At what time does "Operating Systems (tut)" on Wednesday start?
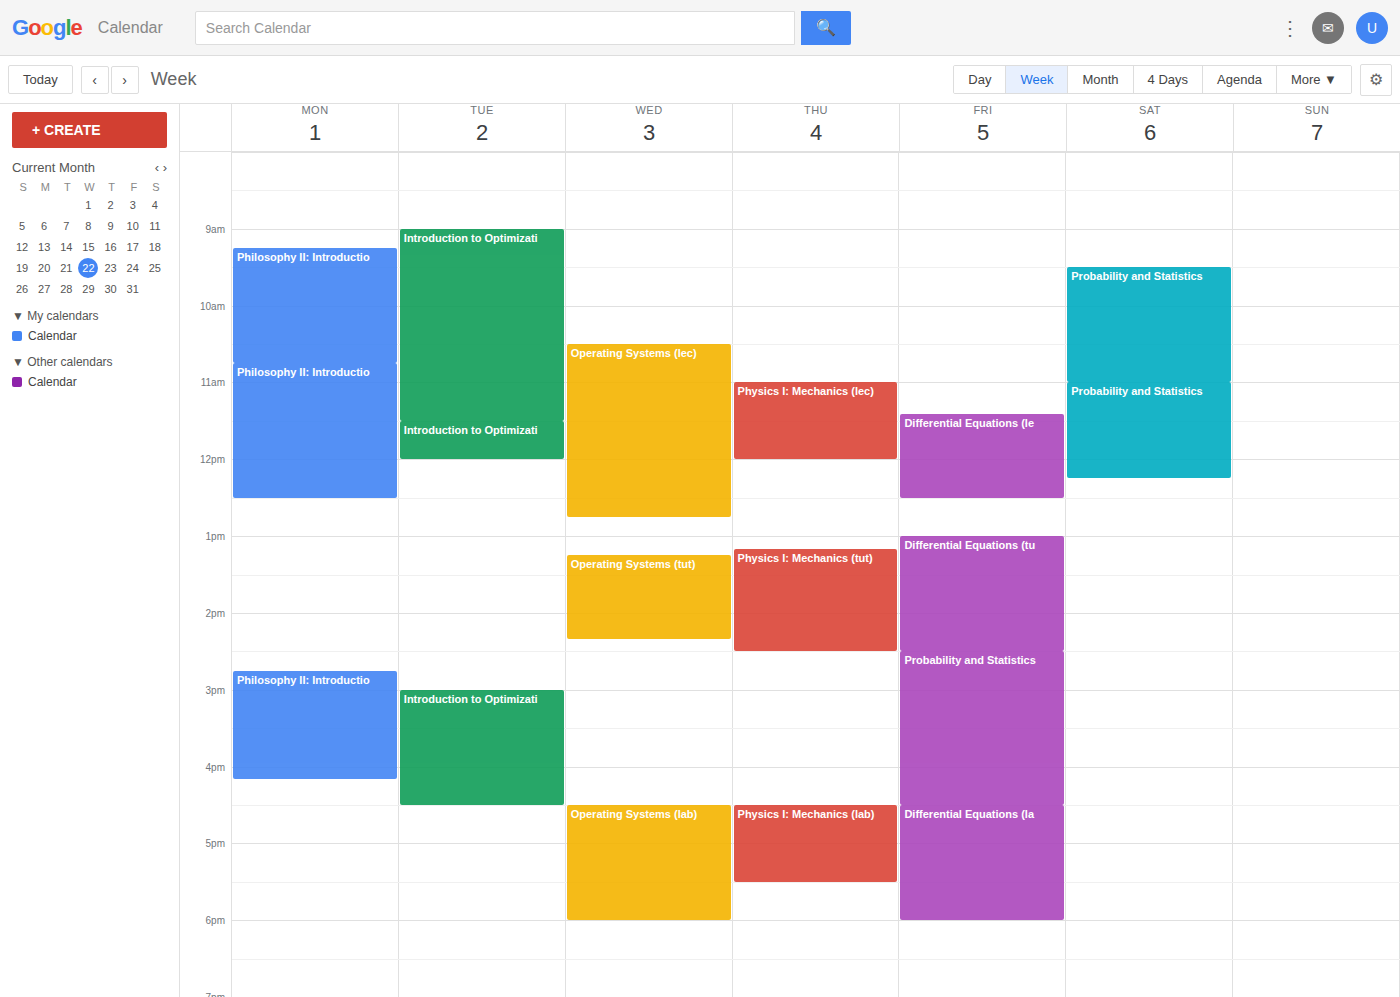
1:15 PM